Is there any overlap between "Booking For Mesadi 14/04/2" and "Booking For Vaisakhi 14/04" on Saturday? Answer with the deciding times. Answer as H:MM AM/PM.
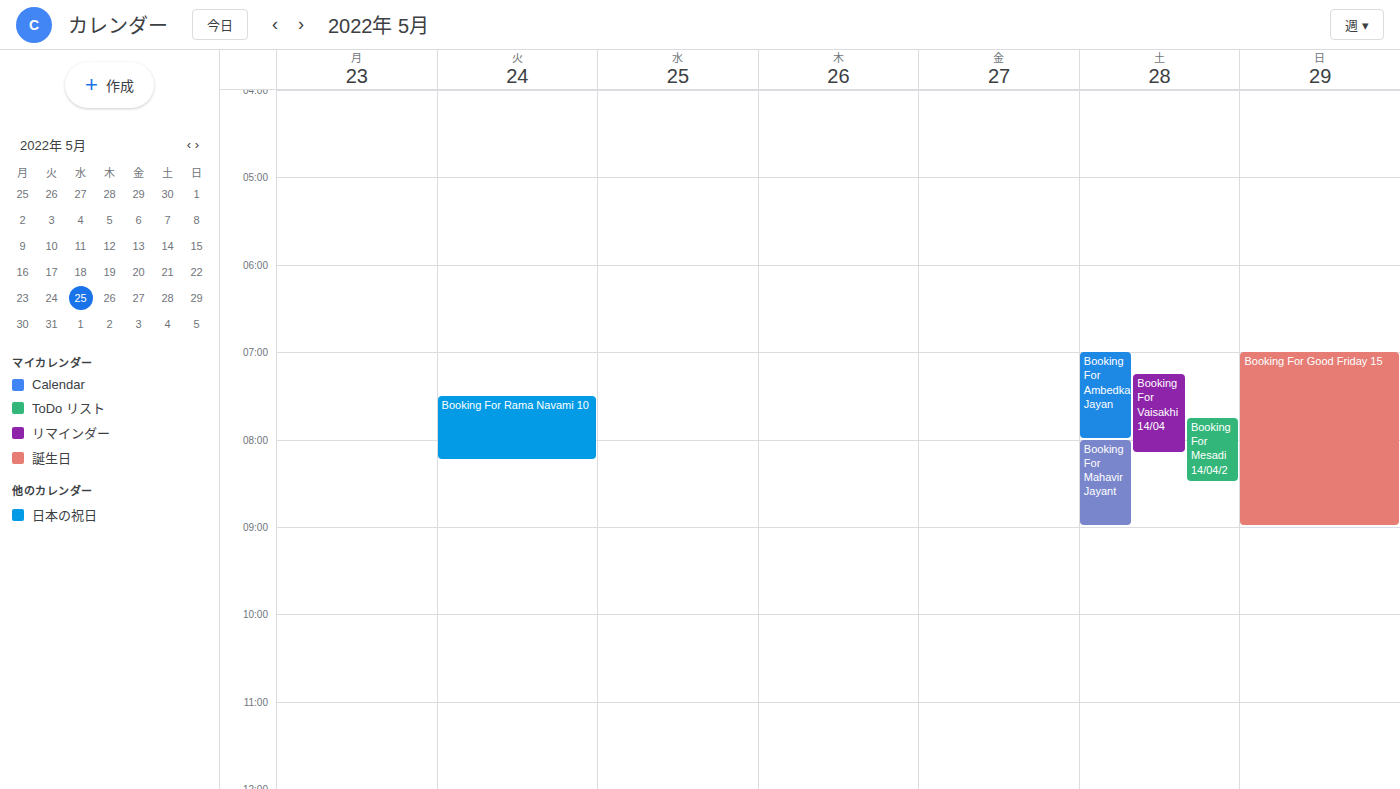
"Booking For Mesadi 14/04/2" starts at 7:45 AM, before "Booking For Vaisakhi 14/04" ends at 8:10 AM -- they overlap.